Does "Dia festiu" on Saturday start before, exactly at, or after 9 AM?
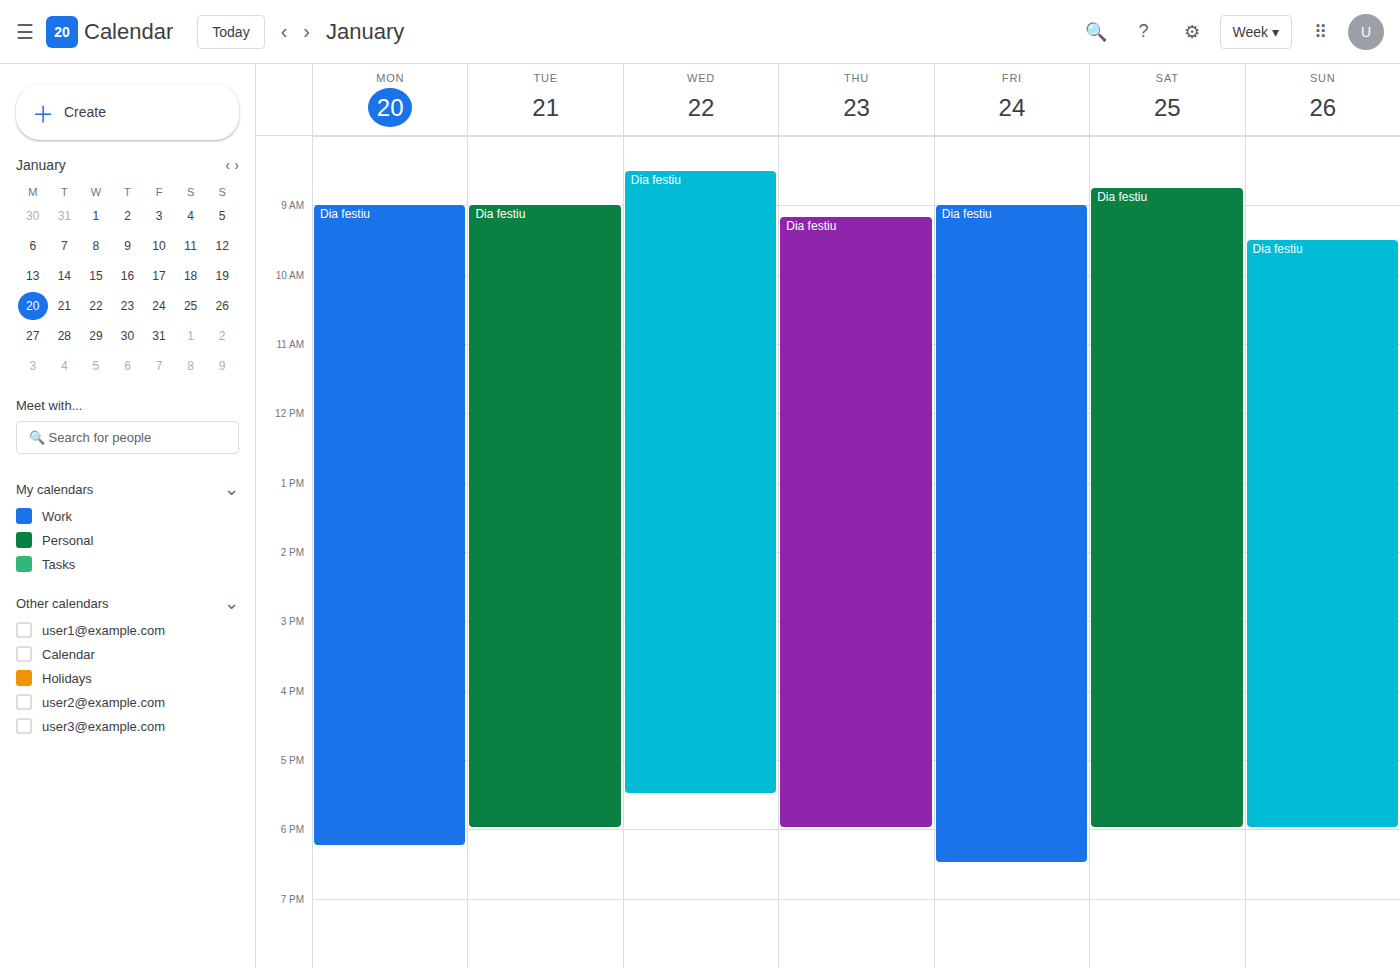
8:45 AM -- before 9 AM, 15 minutes above the 9 AM line.